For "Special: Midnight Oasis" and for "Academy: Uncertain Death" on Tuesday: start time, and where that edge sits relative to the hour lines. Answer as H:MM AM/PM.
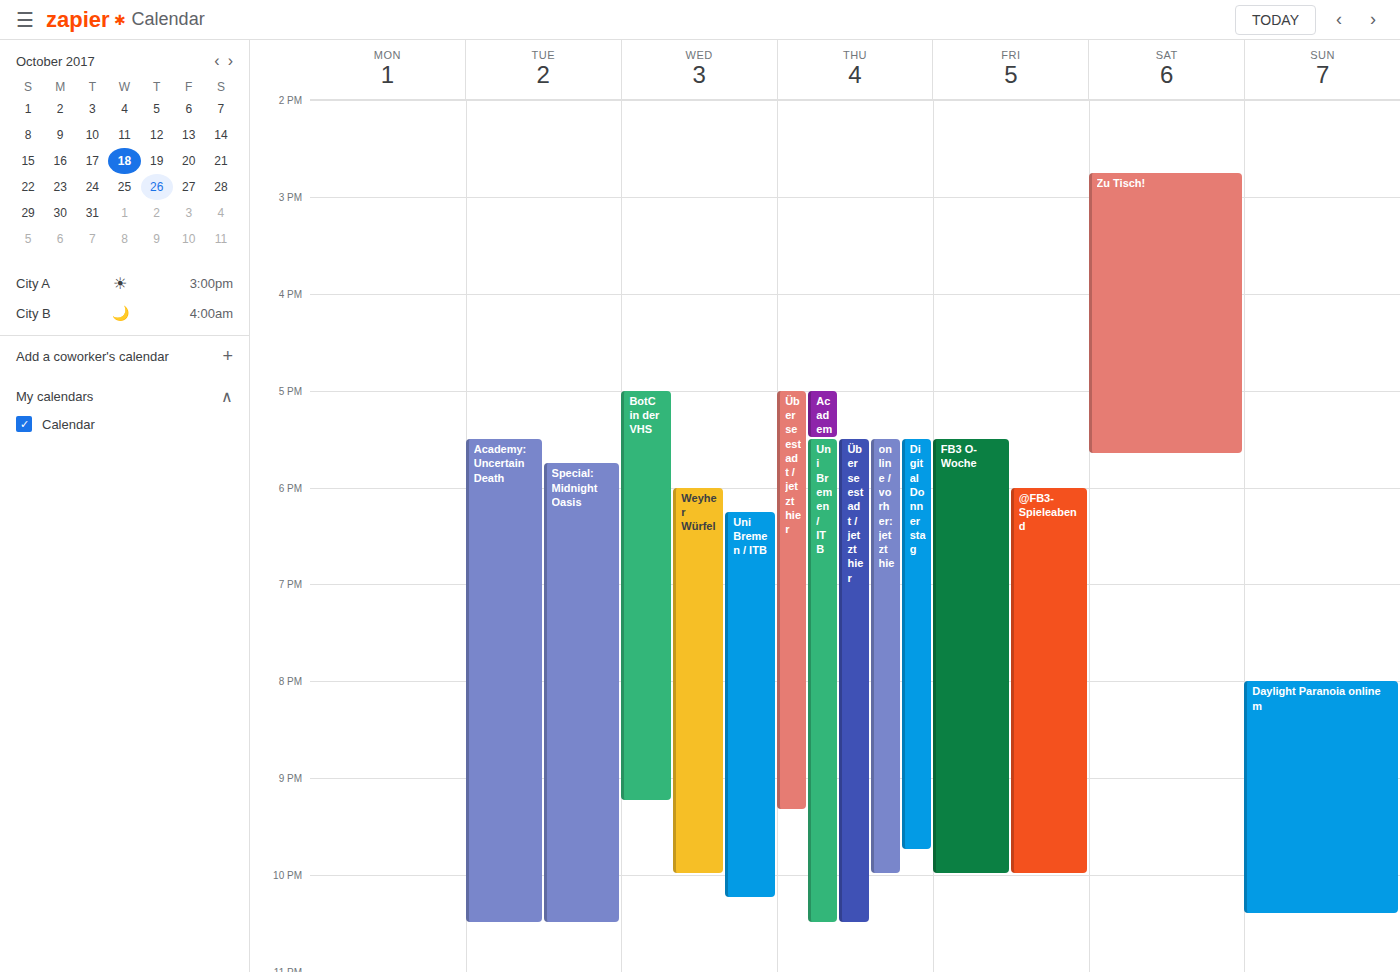
"Special: Midnight Oasis": 5:45 PM, neither: three quarters of the way from the 5 PM line to the 6 PM line. "Academy: Uncertain Death": 5:30 PM, halfway between the 5 PM and 6 PM lines.